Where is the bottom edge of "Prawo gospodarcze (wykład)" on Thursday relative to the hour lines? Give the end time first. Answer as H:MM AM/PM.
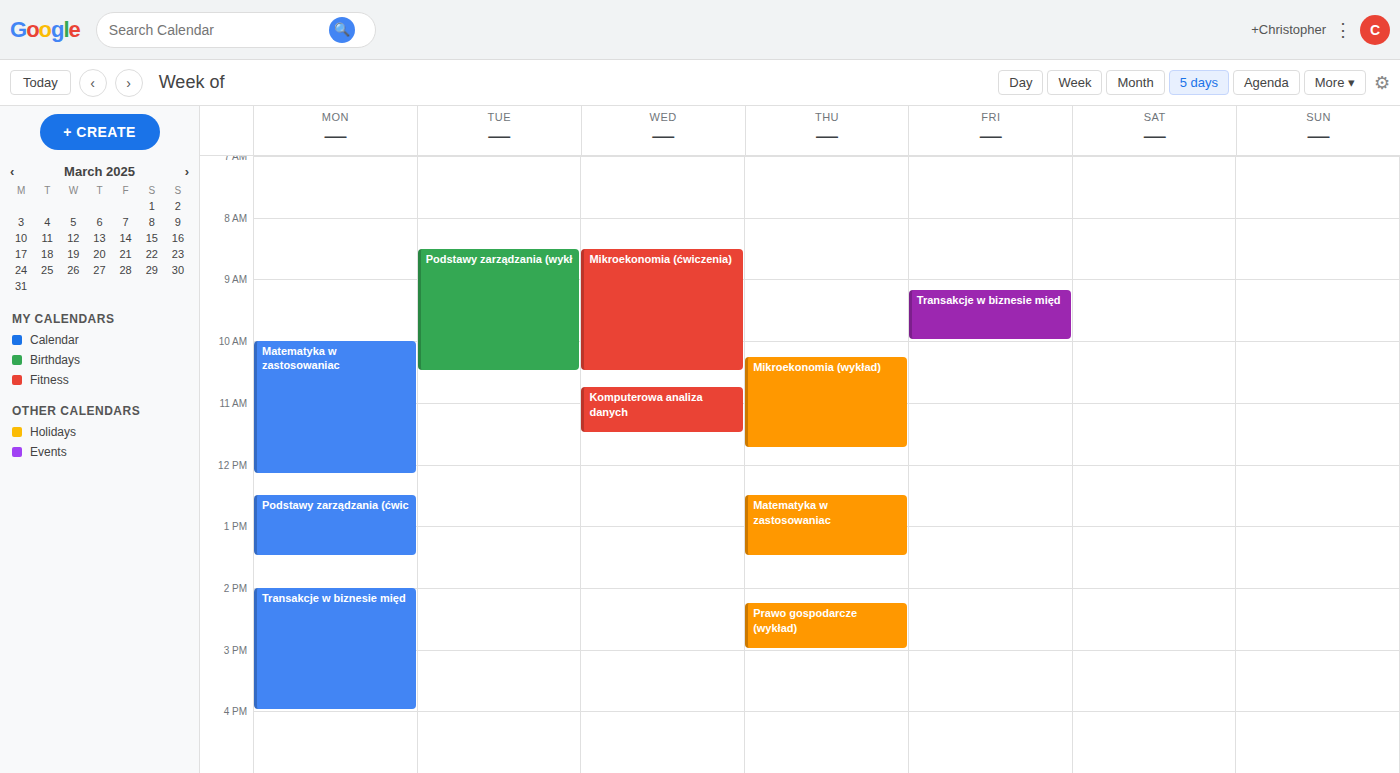
3:00 PM -- exactly on the 3 PM line.